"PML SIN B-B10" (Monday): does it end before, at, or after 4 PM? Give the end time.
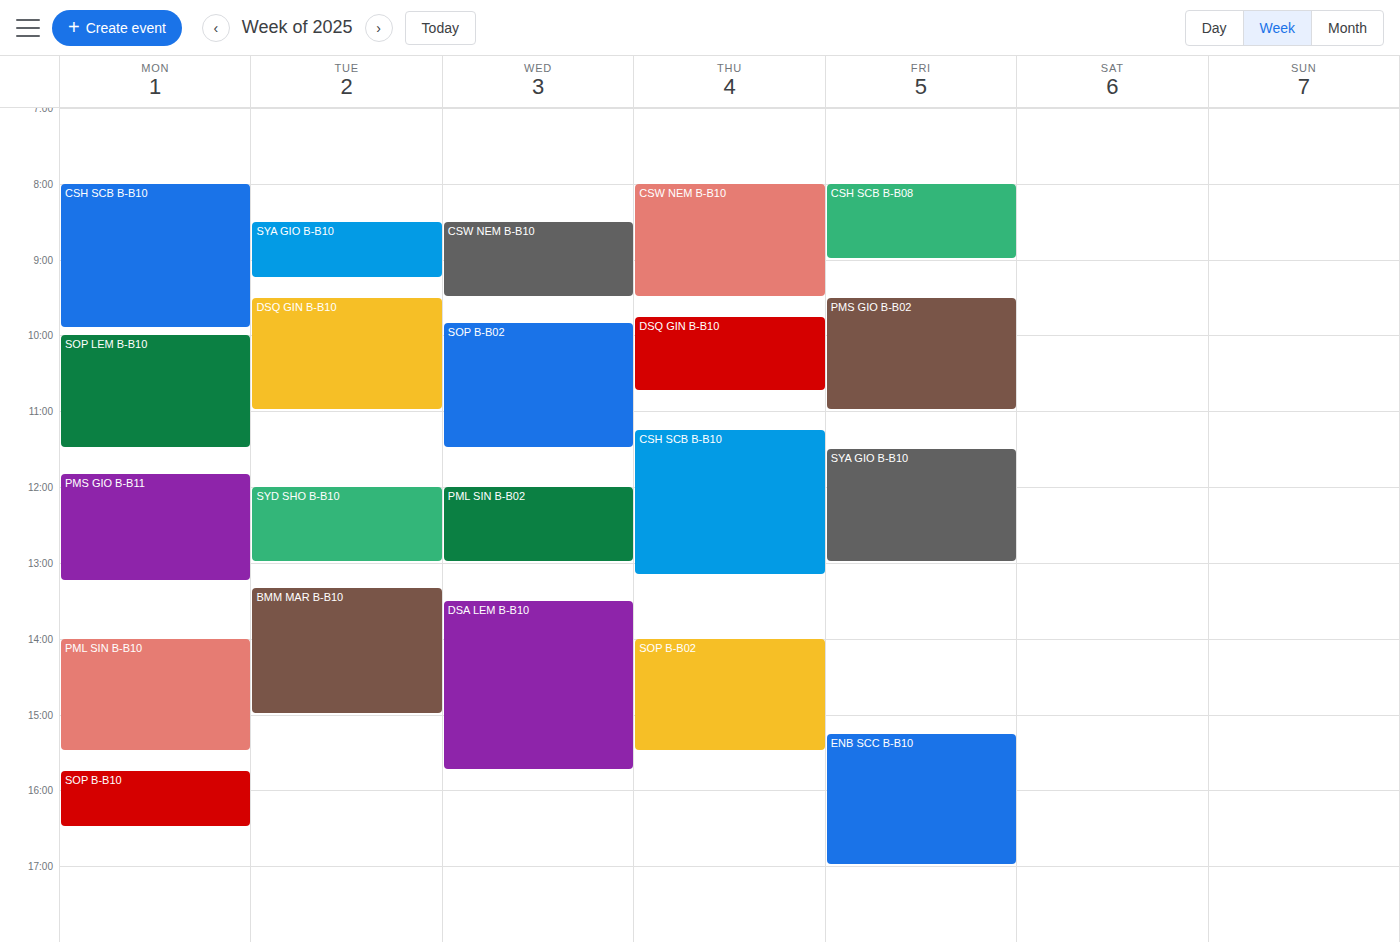
3:30 PM -- before 4 PM, 30 minutes above the 4 PM line.